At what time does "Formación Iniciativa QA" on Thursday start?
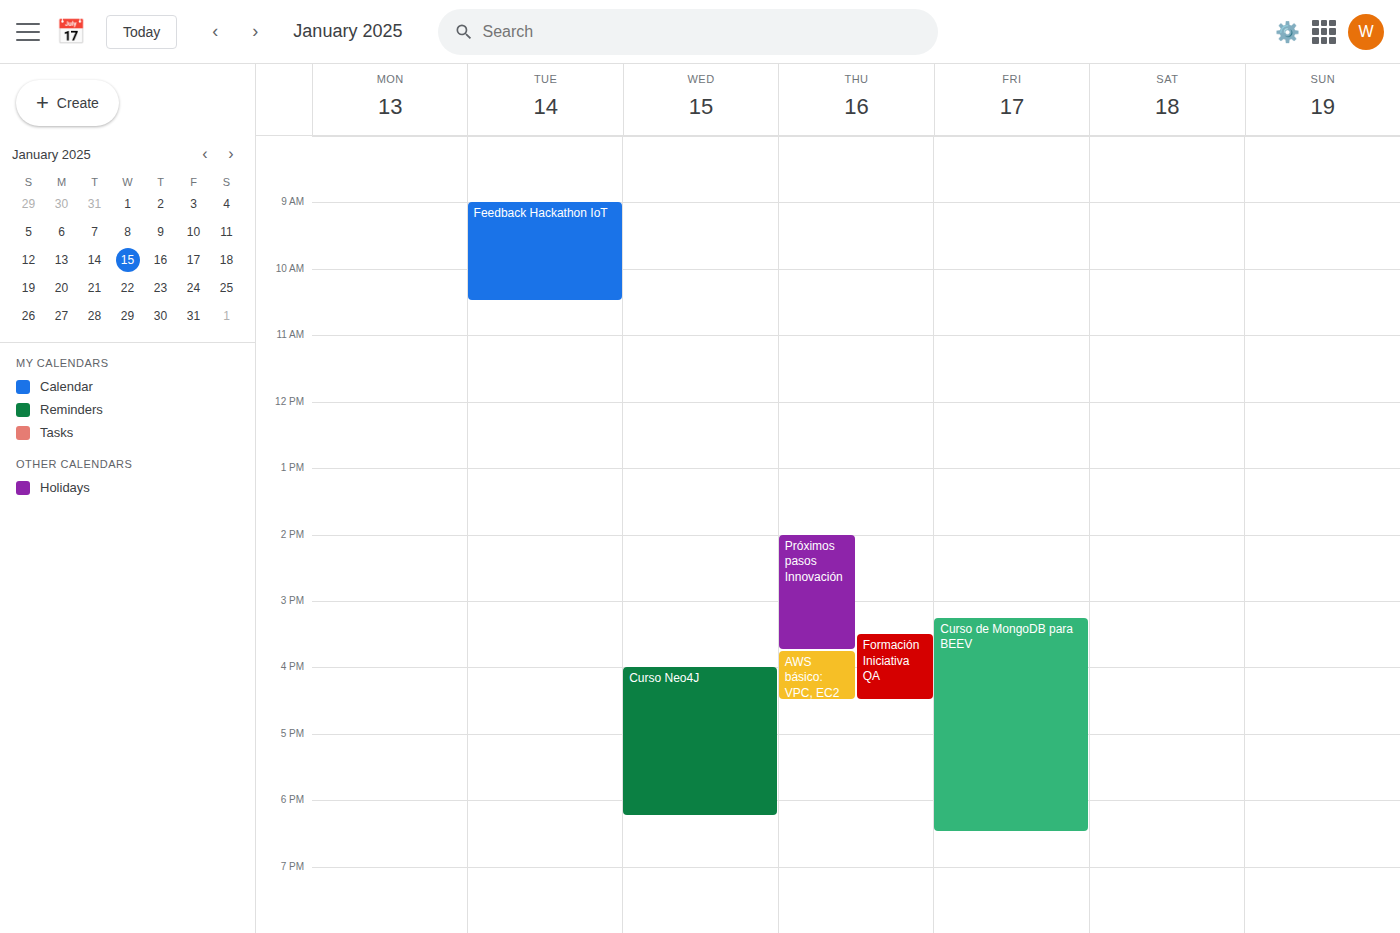
3:30 PM